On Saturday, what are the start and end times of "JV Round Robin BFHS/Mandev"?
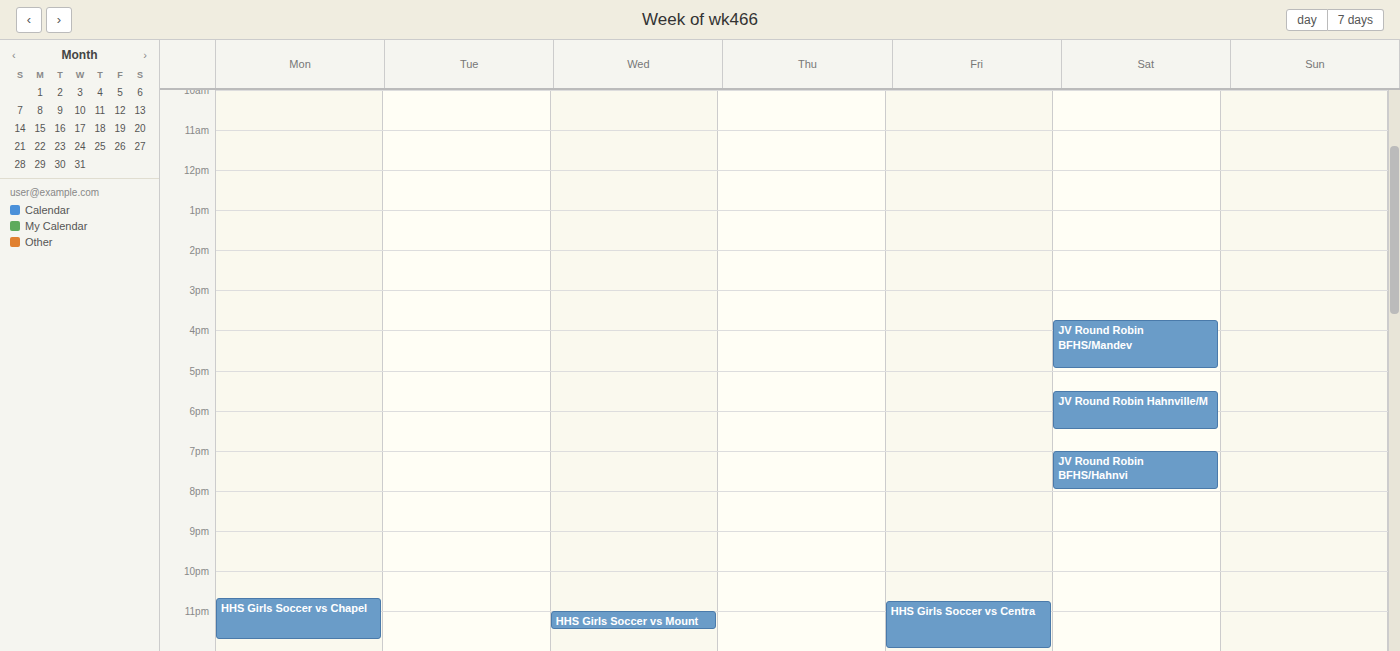
3:45 PM to 5:00 PM